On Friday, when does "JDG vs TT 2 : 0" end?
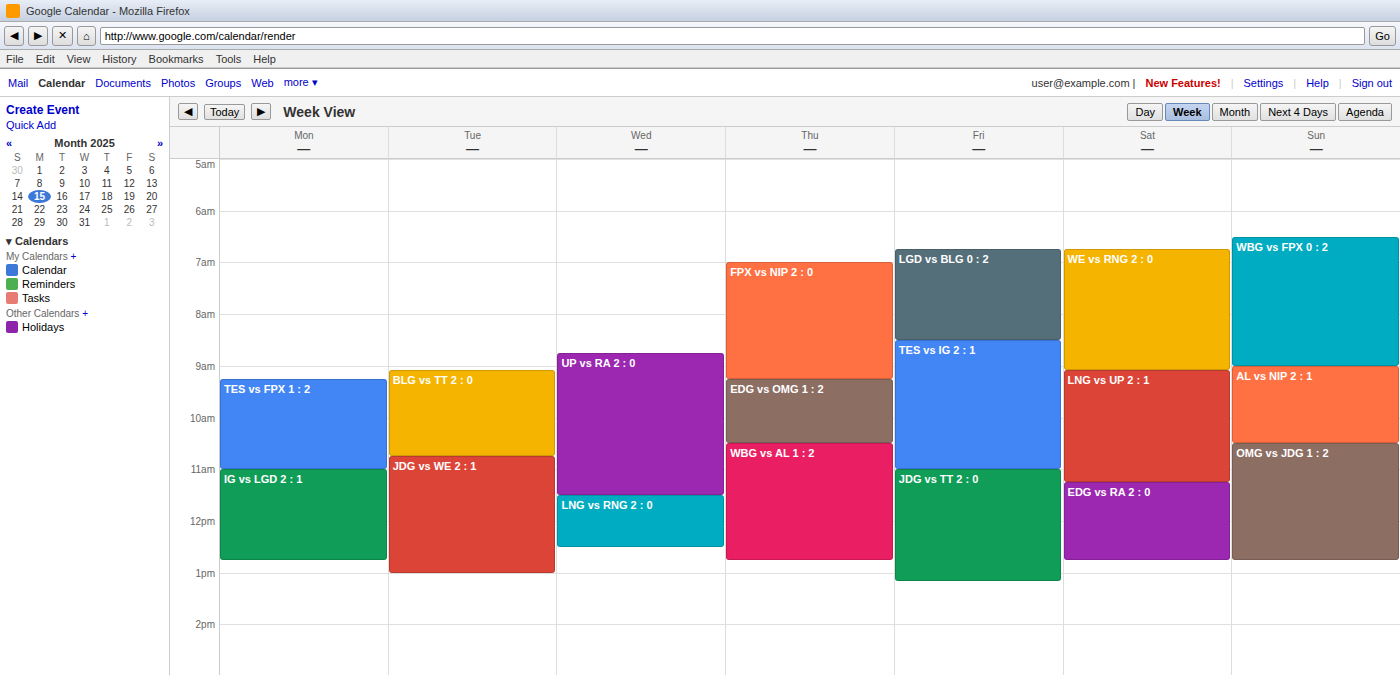
1:10 PM